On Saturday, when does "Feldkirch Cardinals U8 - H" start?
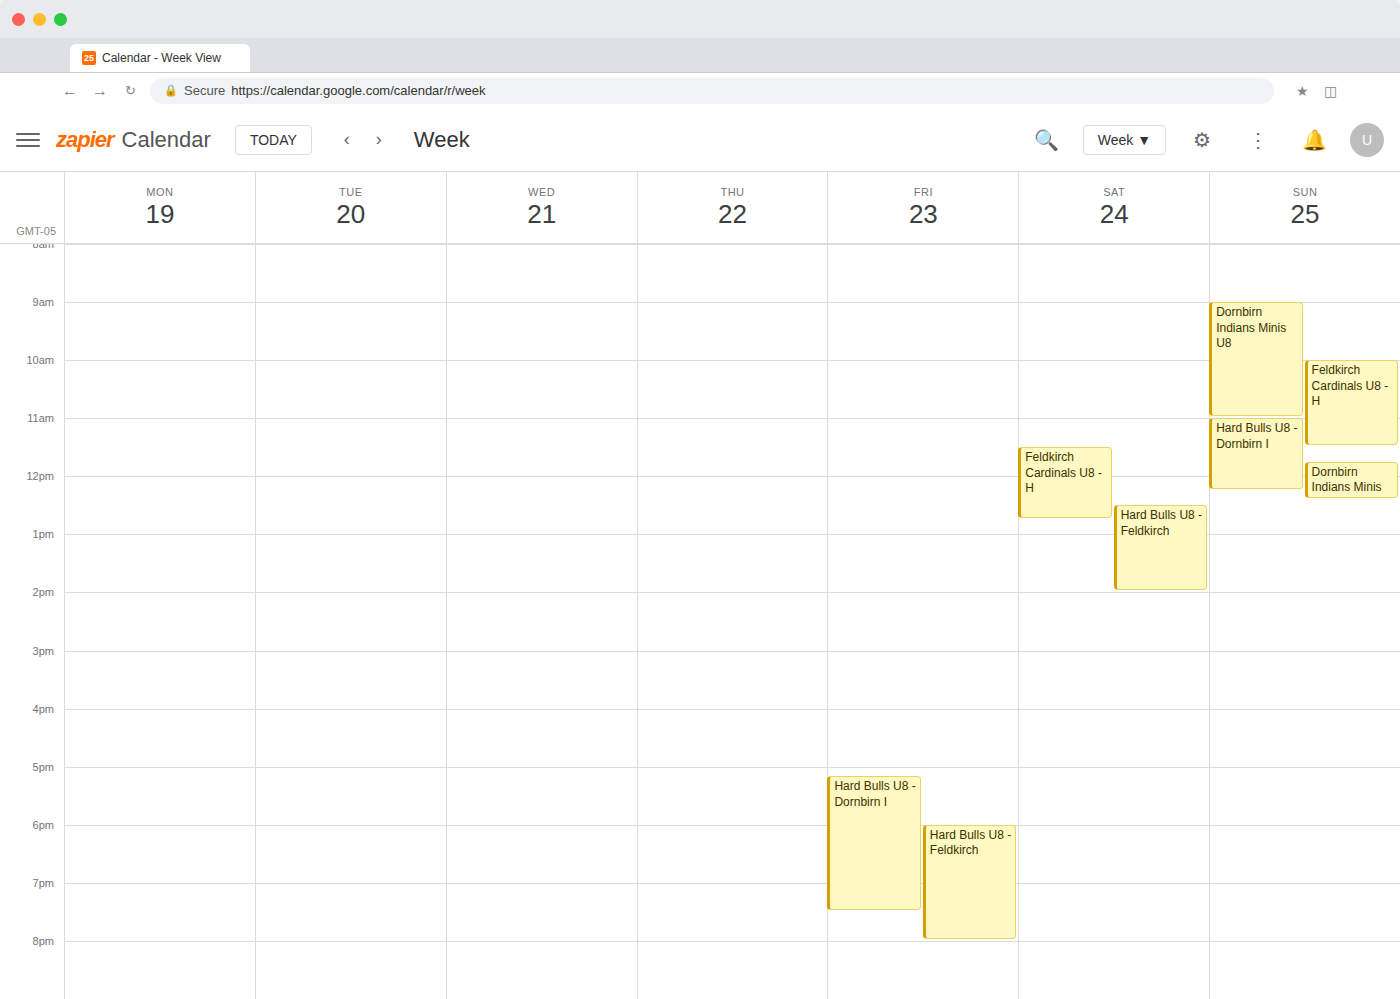
11:30 AM